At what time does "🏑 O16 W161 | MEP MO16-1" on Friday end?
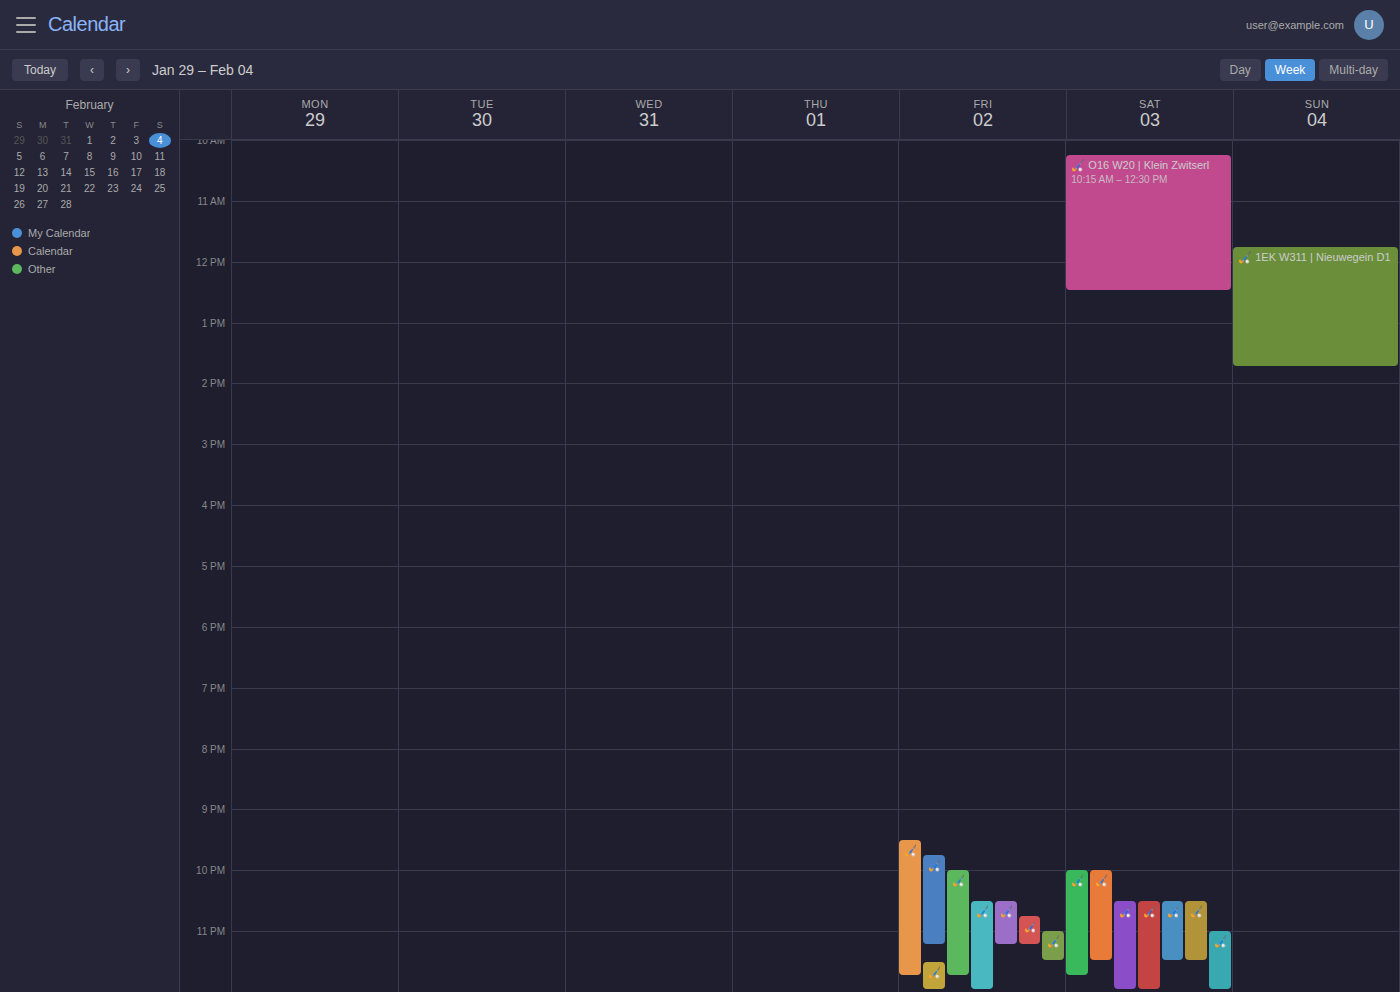
11:15 PM